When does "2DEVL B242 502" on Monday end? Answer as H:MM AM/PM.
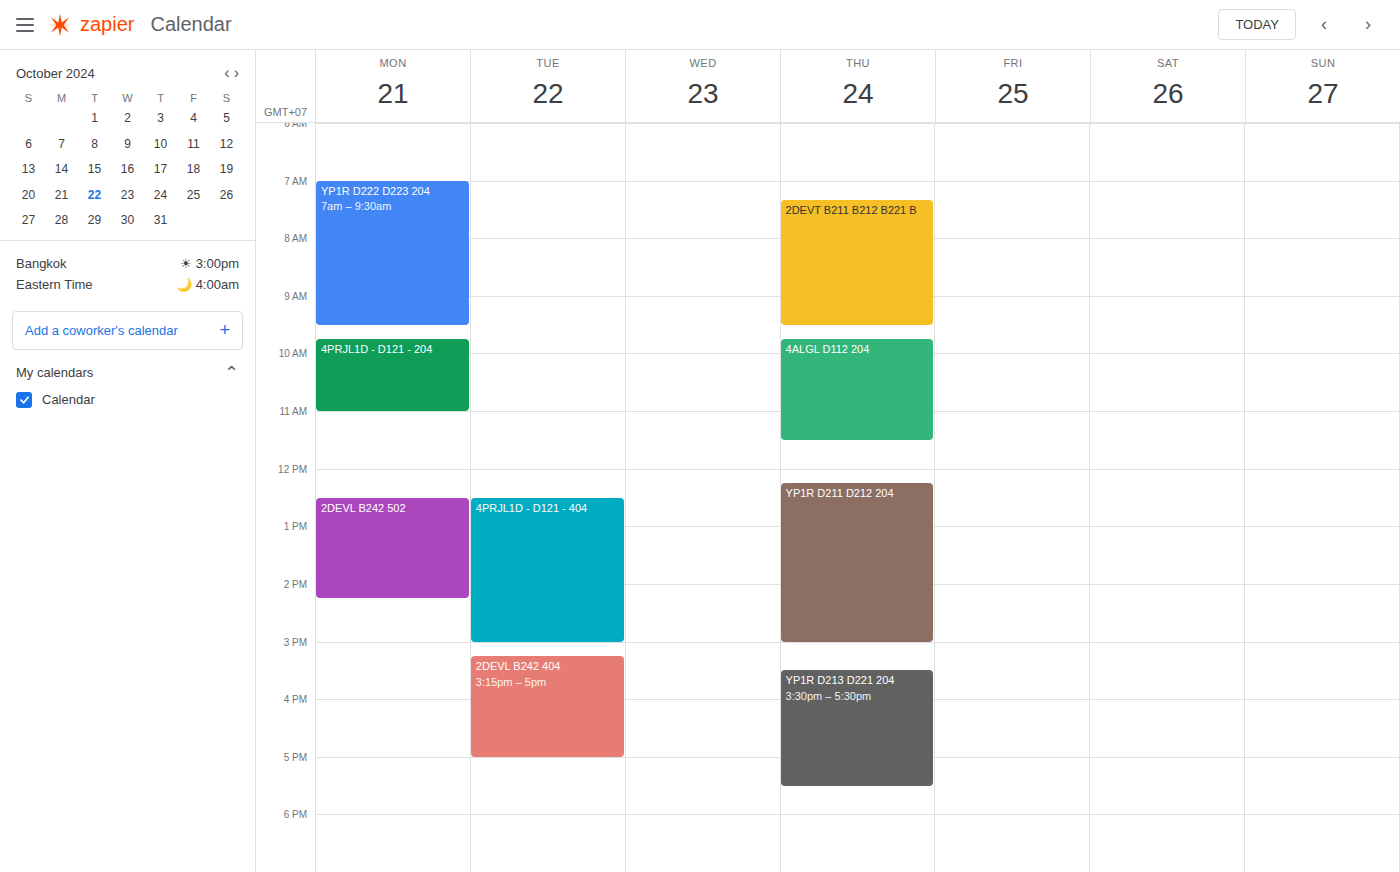
2:15 PM